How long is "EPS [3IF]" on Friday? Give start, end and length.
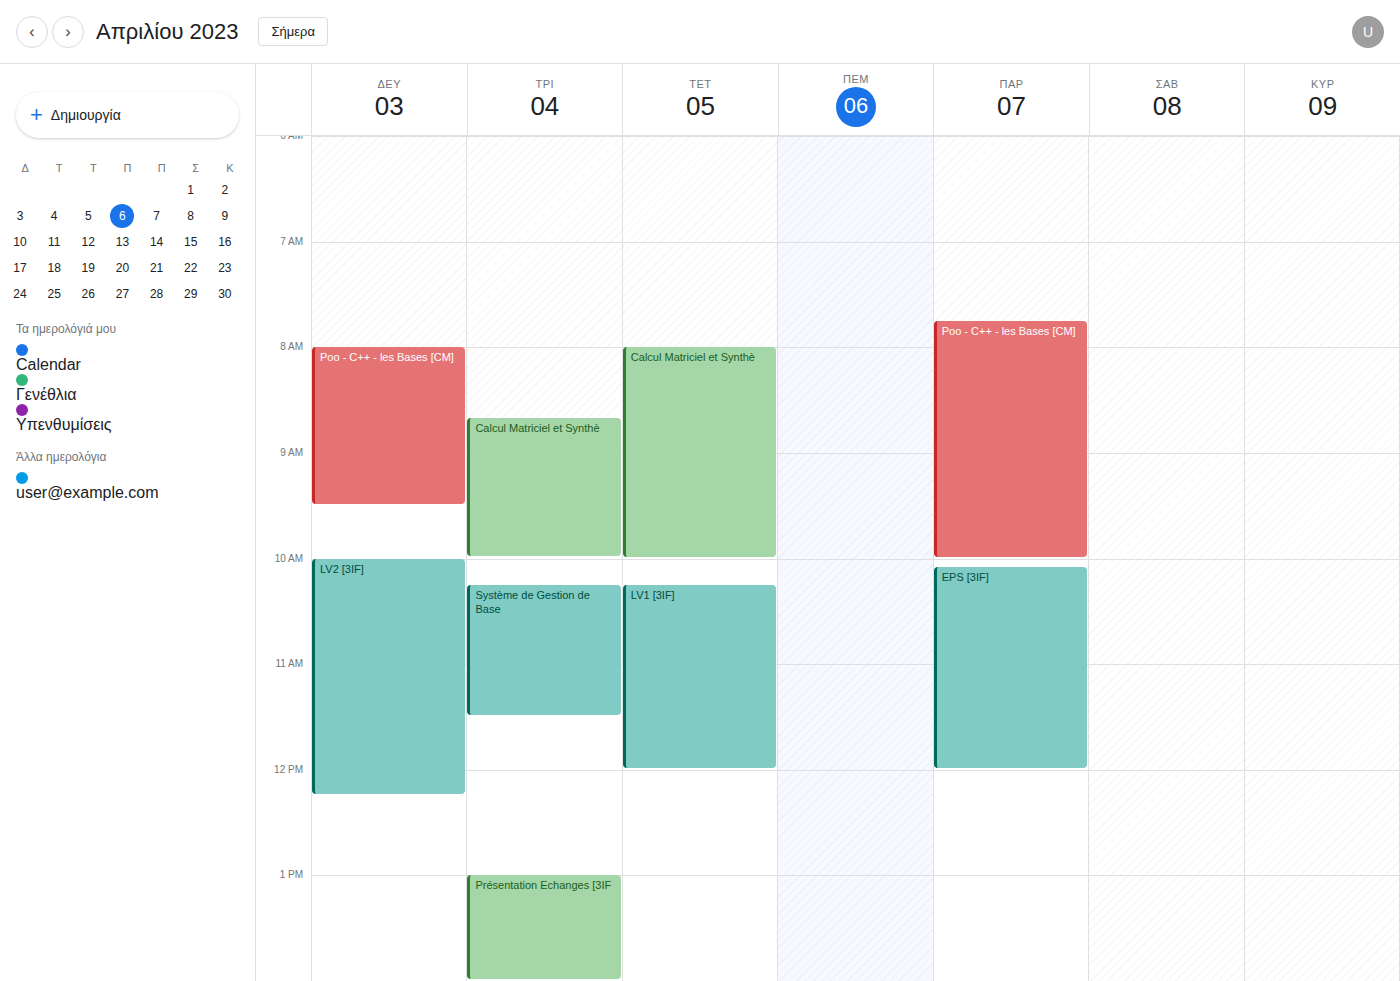
10:05 AM to 12:00 PM, 1 hour 55 minutes